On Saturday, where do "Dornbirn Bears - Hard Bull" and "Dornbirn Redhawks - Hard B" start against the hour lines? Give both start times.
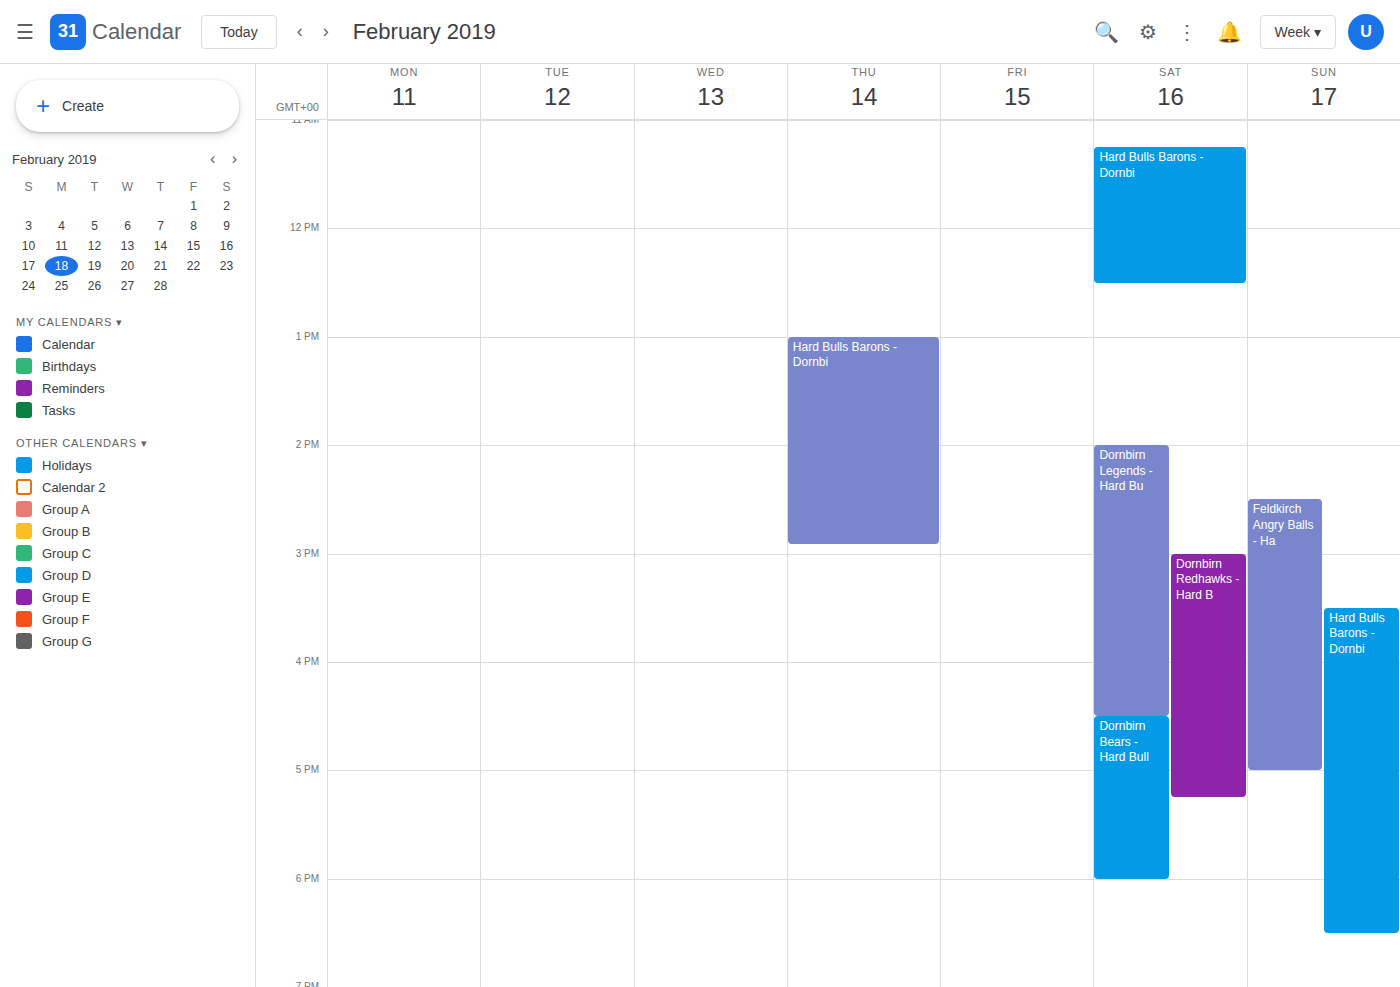
"Dornbirn Bears - Hard Bull": 4:30 PM, halfway between the 4 PM and 5 PM lines. "Dornbirn Redhawks - Hard B": 3:00 PM, exactly on the 3 PM line.